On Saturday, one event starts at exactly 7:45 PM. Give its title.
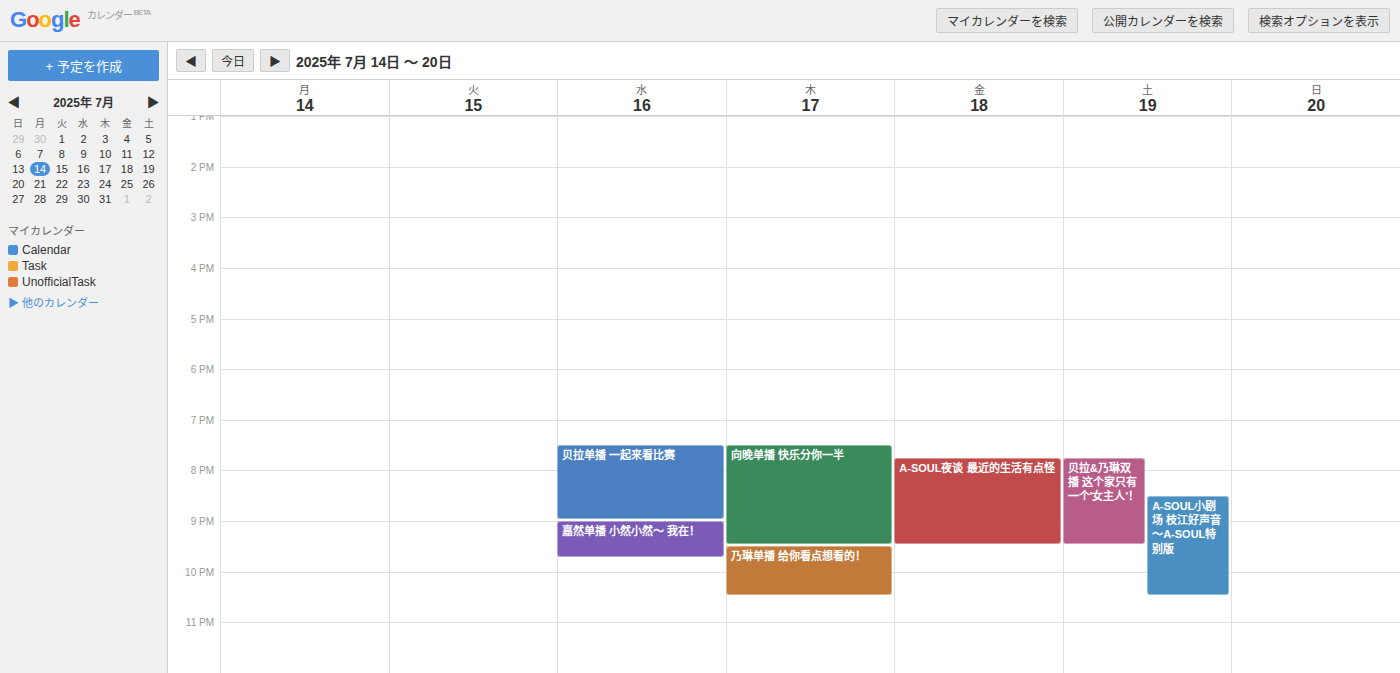
"贝拉&乃琳双播 这个家只有一个'女主人'！"